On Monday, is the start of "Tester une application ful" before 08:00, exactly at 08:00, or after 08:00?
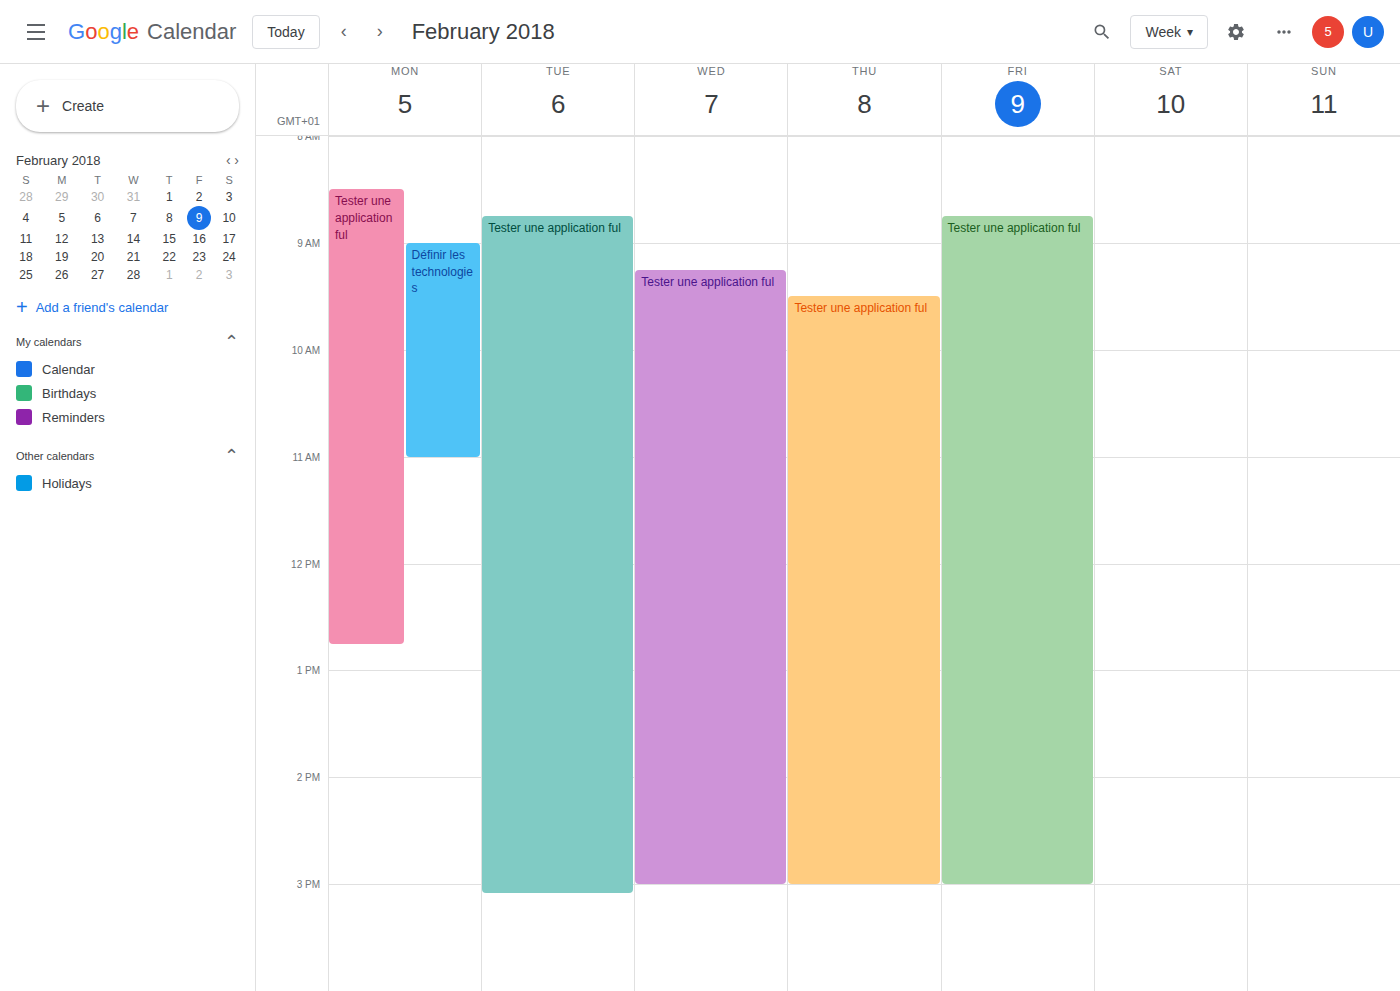
08:30 -- after 08:00, 30 minutes below the 08:00 line.